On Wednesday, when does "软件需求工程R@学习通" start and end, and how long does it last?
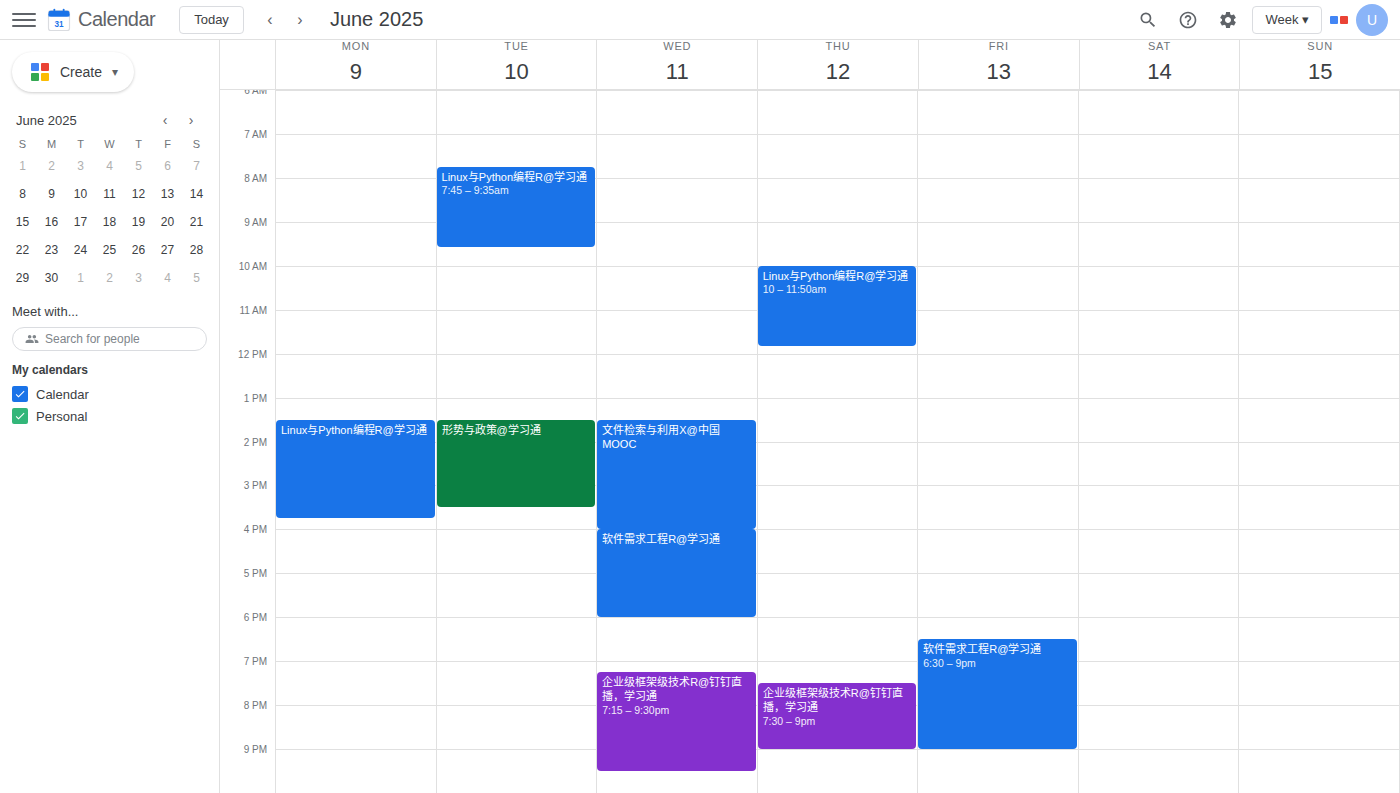
4:00 PM to 6:00 PM, 2 hours